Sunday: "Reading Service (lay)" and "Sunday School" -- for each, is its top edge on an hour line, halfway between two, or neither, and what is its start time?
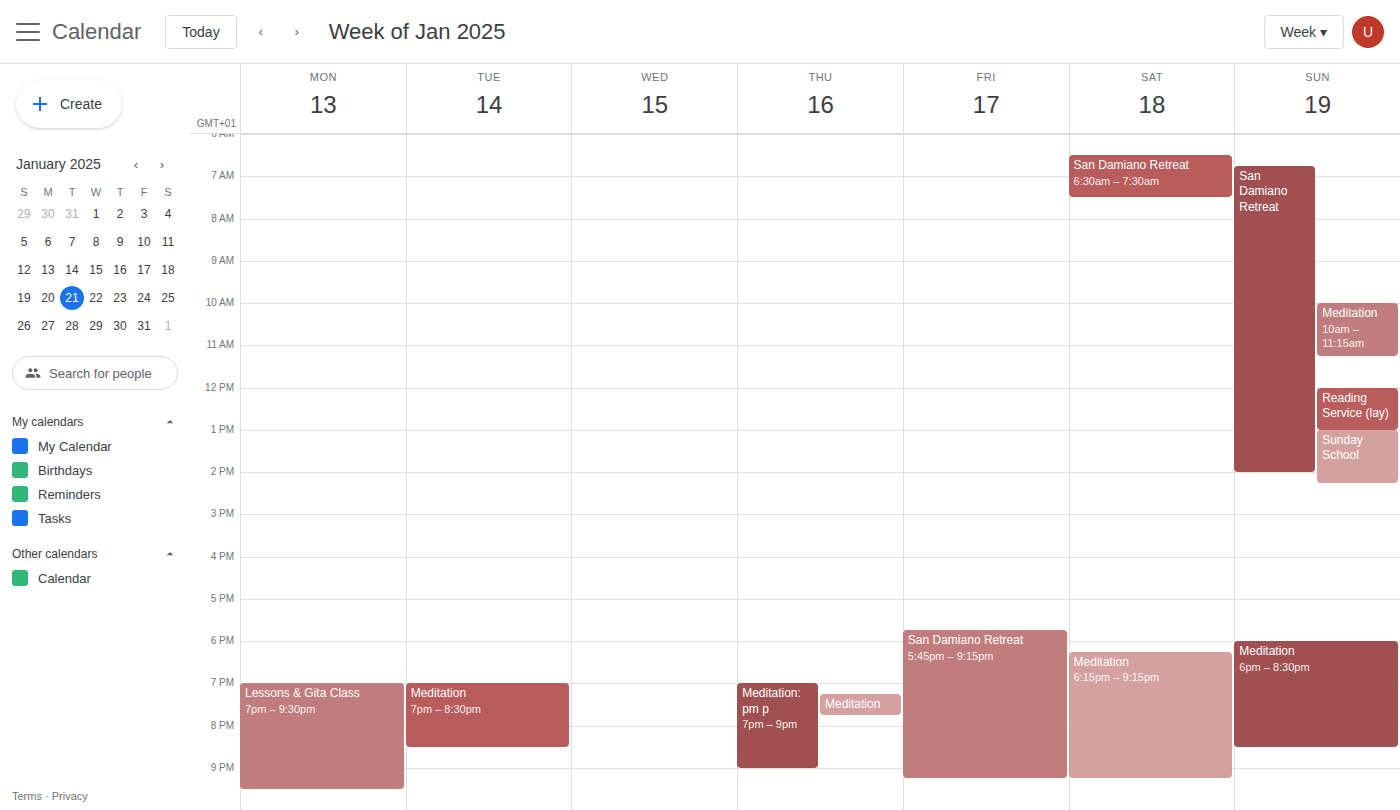
"Reading Service (lay)": 12:00 PM, exactly on the 12 PM line. "Sunday School": 1:00 PM, exactly on the 1 PM line.